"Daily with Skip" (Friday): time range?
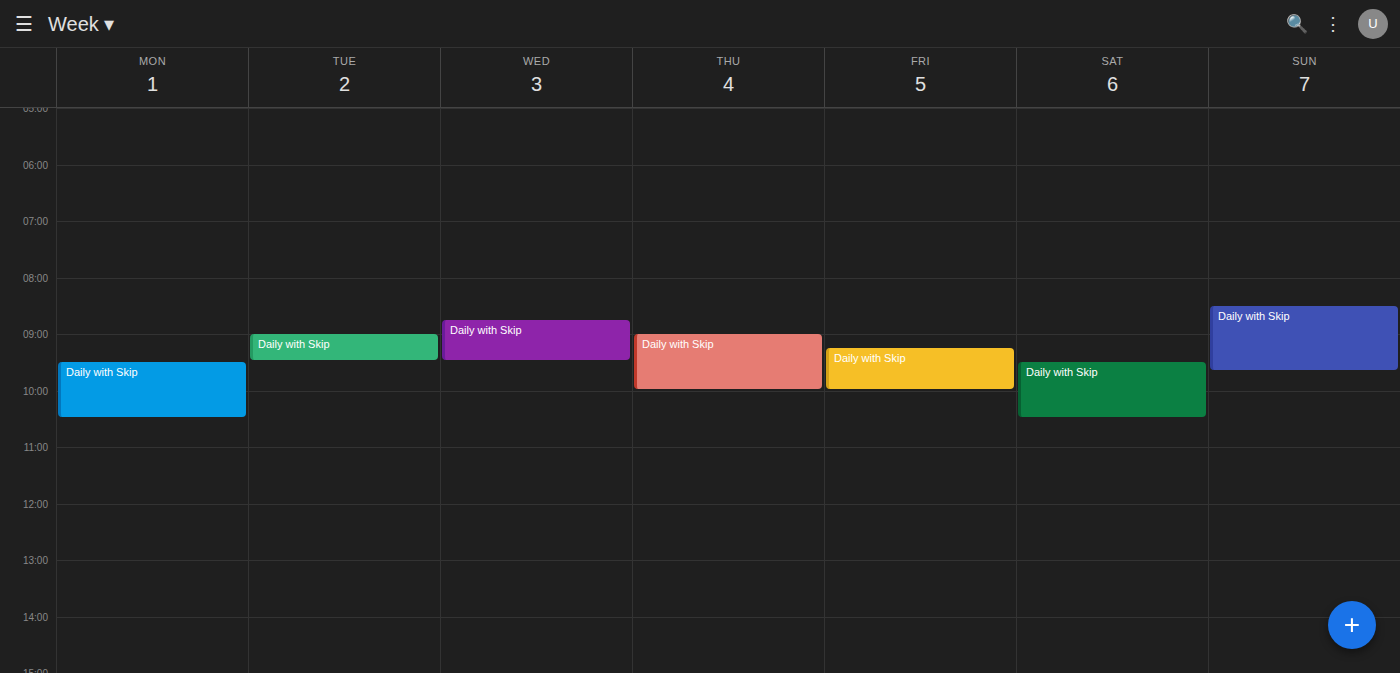
9:15 AM to 10:00 AM